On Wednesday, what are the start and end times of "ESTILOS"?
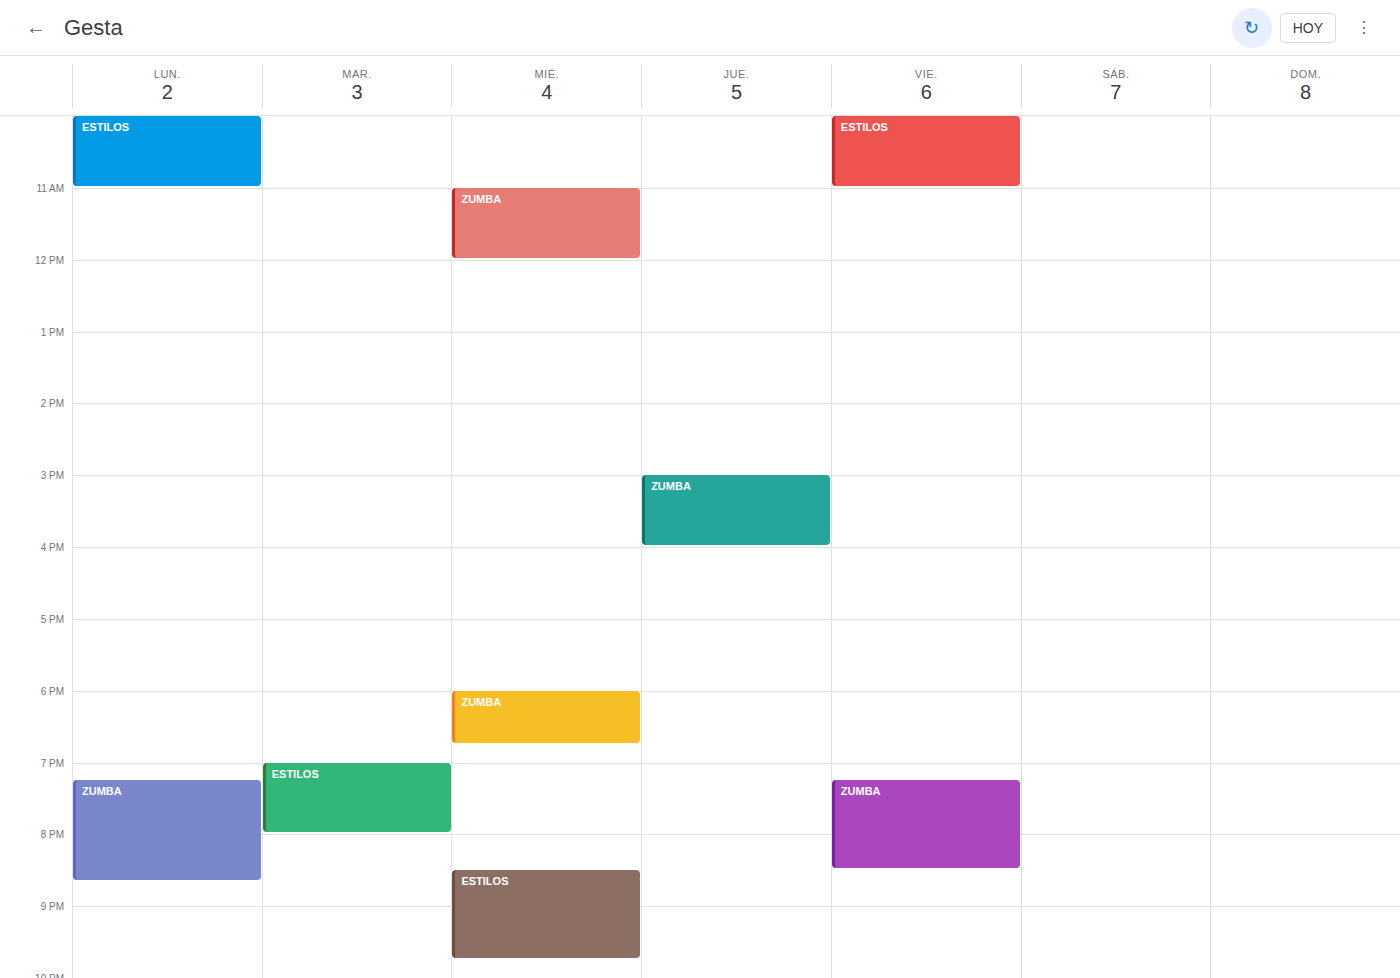
8:30 PM to 9:45 PM